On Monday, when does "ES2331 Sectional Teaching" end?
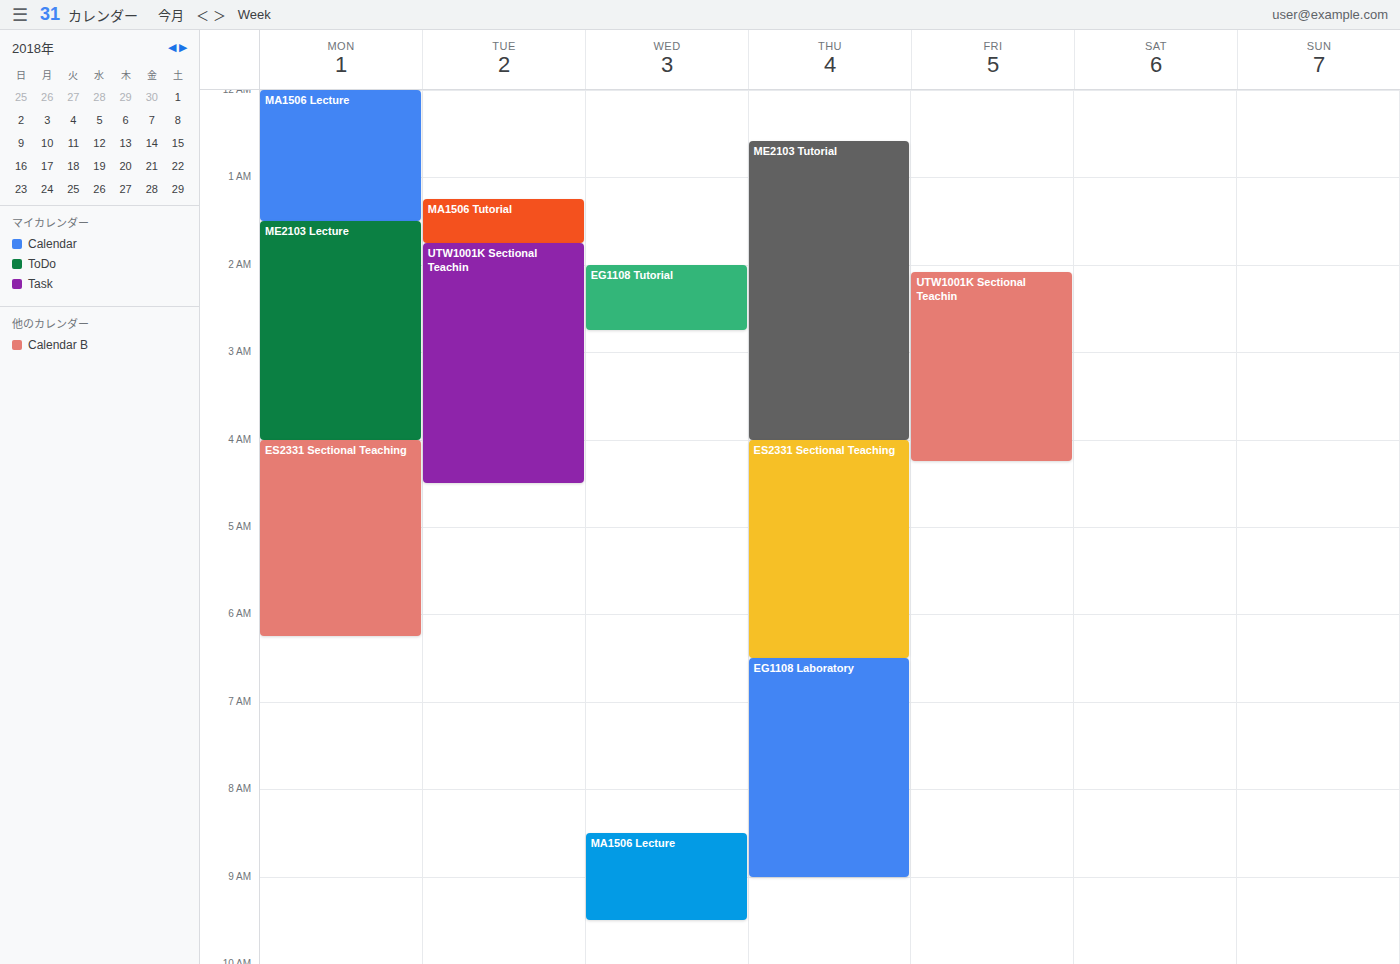
06:15